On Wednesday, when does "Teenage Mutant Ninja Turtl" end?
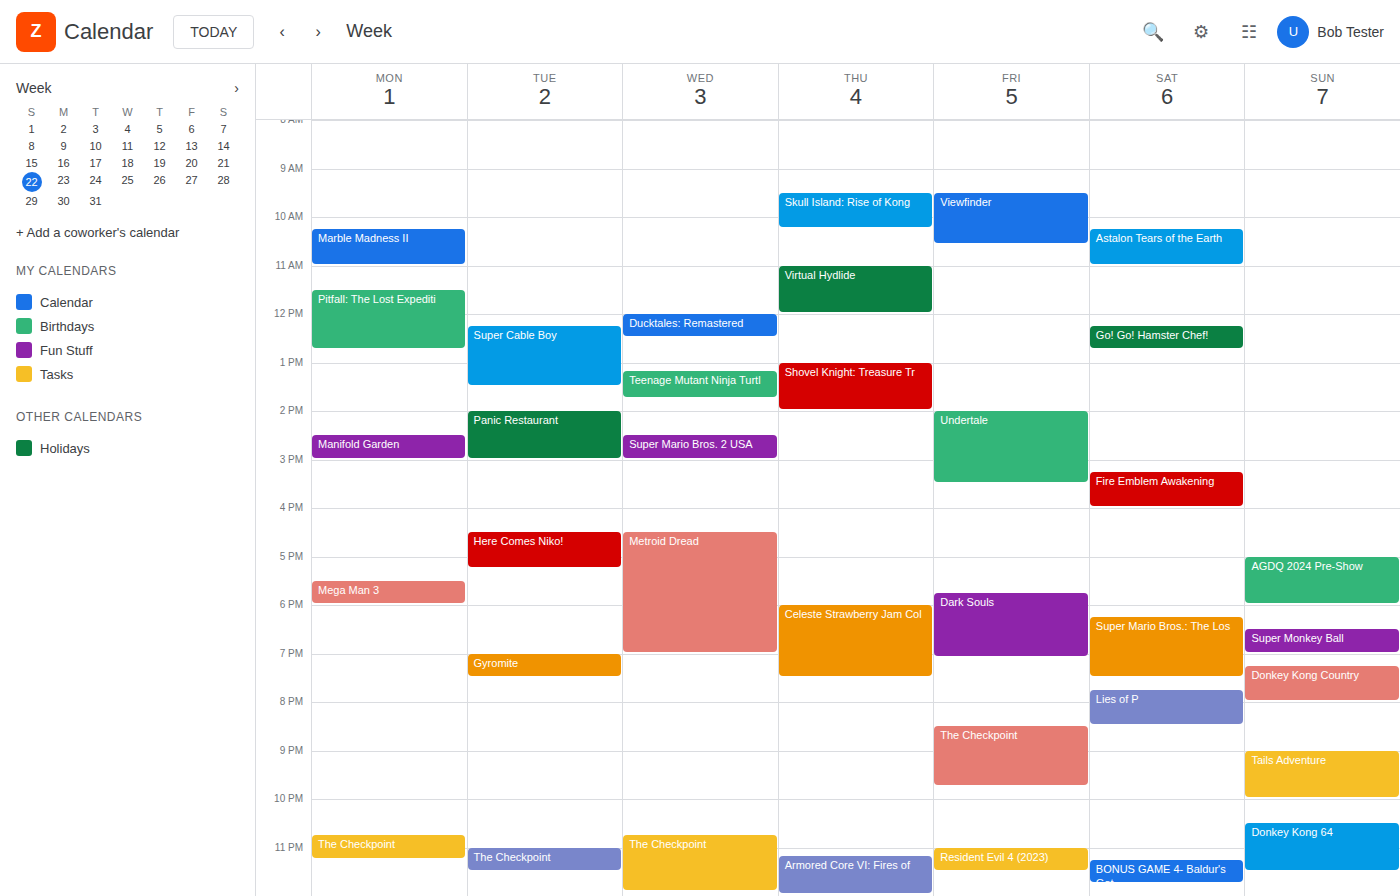
1:45 PM